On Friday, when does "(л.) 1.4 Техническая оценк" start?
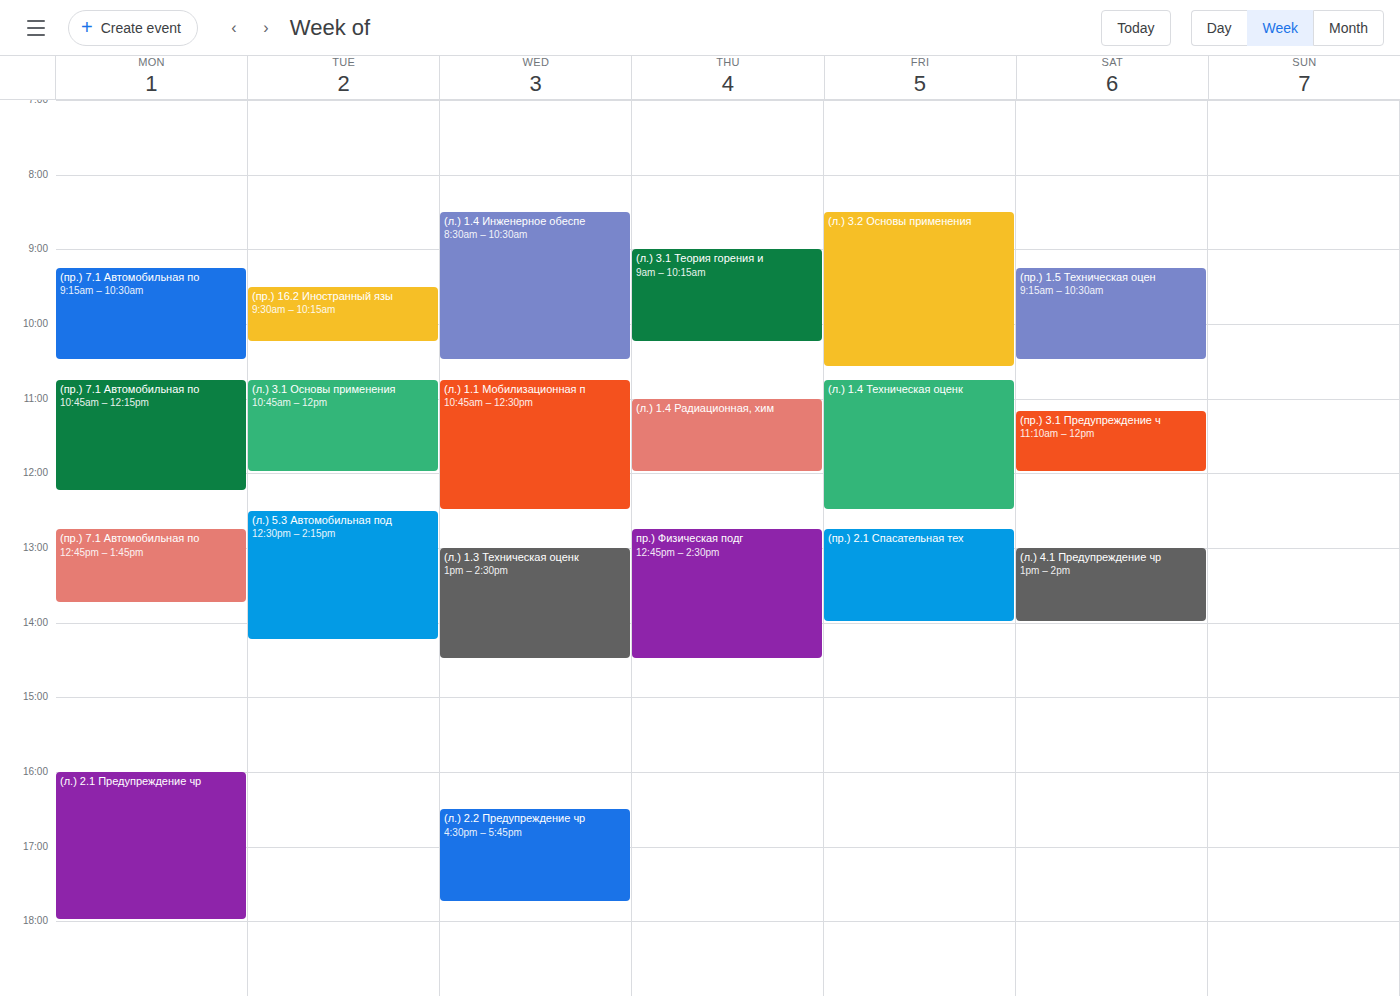
10:45 AM